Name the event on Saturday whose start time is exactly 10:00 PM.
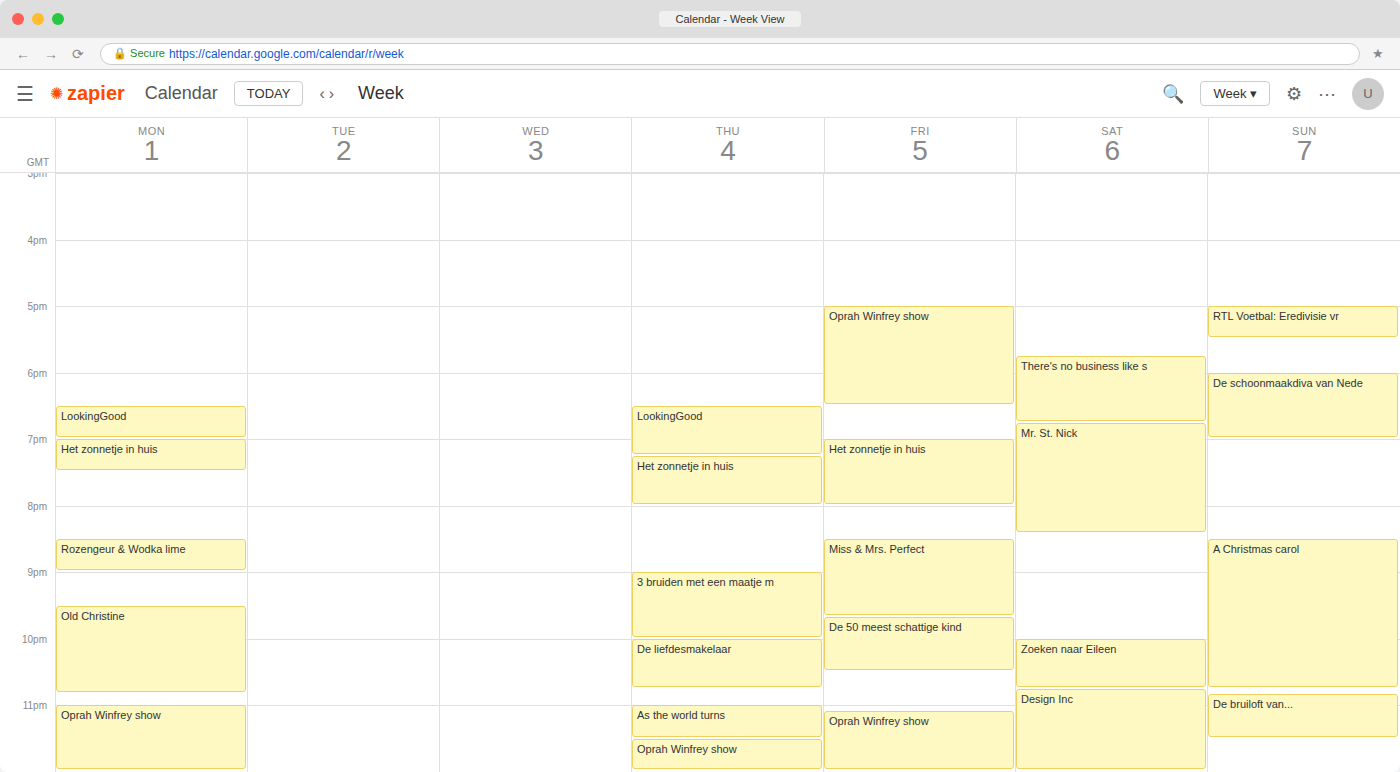
"Zoeken naar Eileen"